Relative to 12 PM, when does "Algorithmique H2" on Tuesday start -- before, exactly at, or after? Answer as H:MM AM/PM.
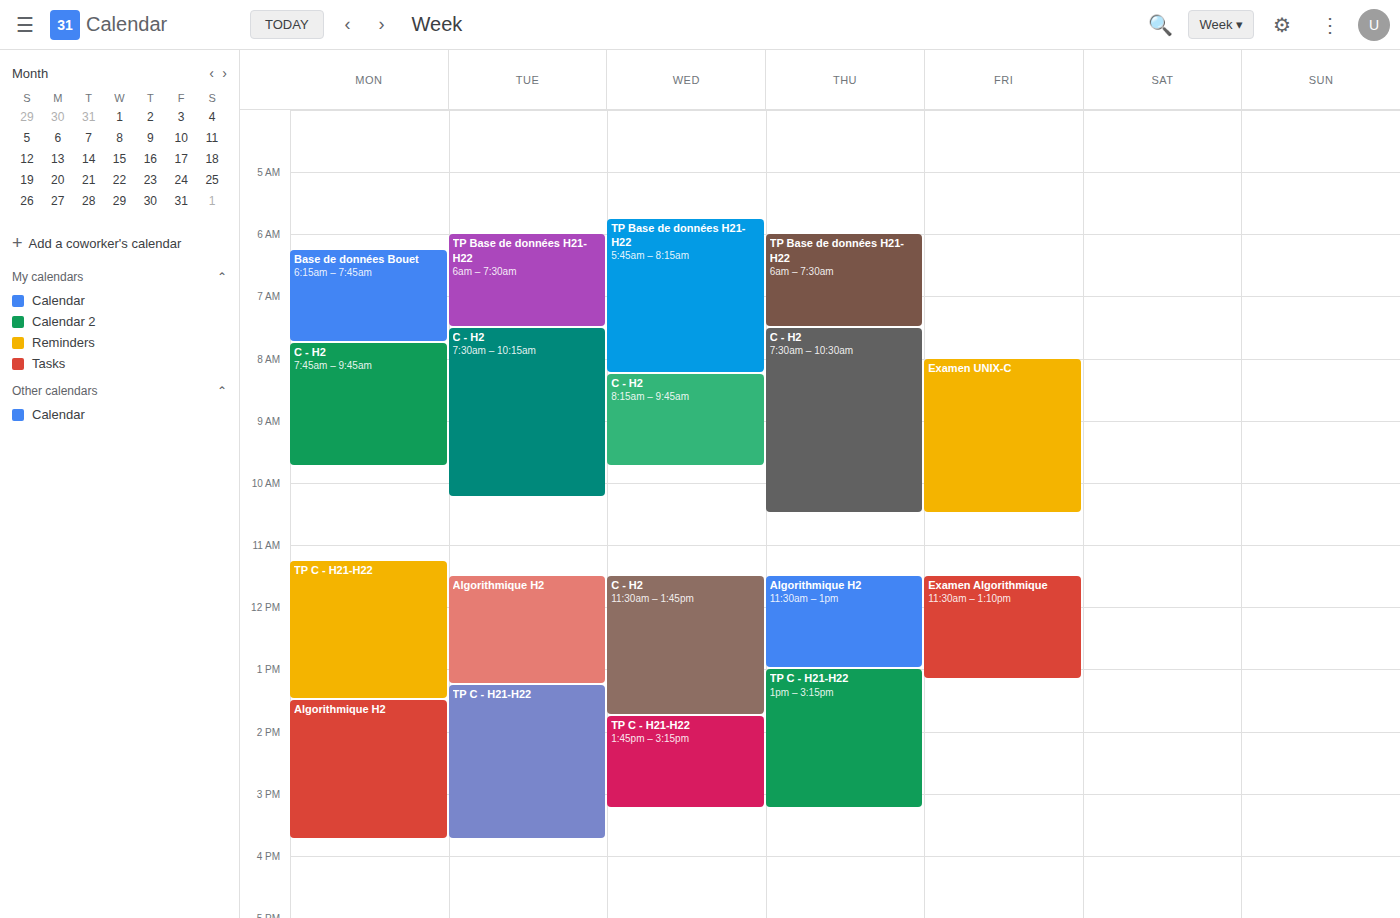
11:30 AM -- before 12 PM, 30 minutes above the 12 PM line.